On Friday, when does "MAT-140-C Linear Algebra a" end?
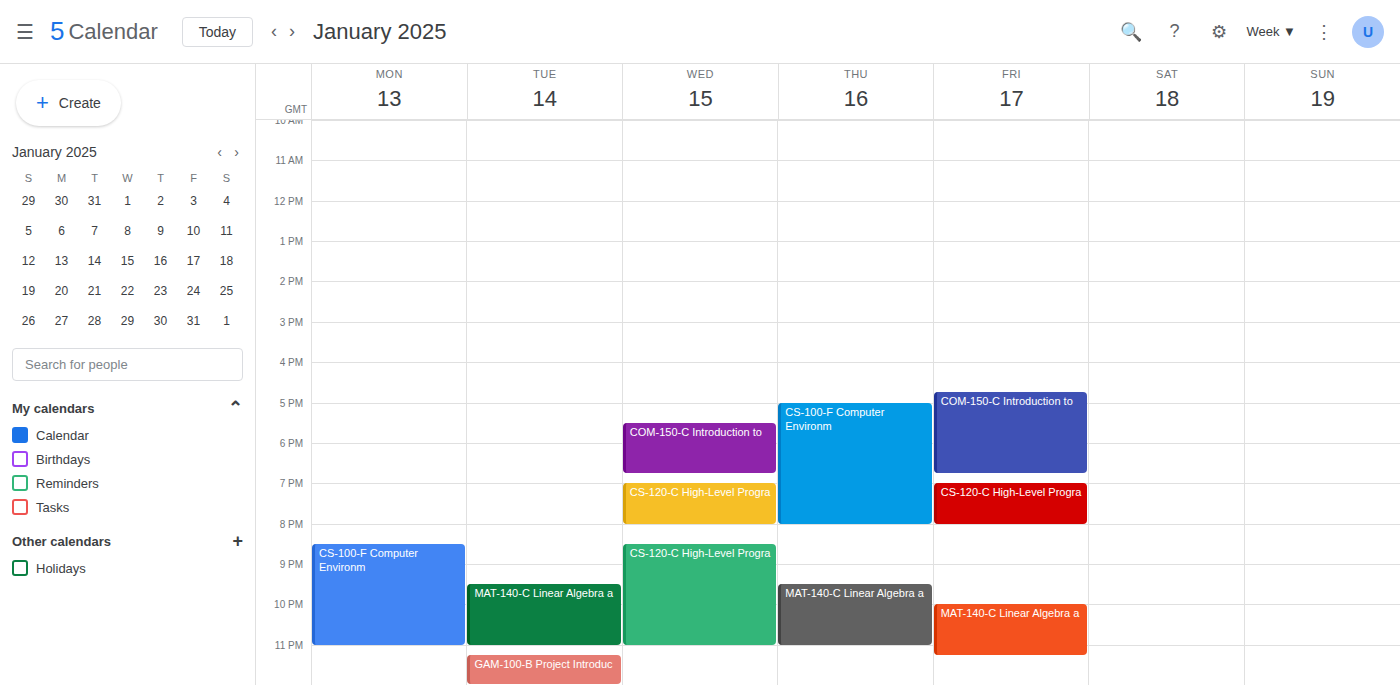
23:15